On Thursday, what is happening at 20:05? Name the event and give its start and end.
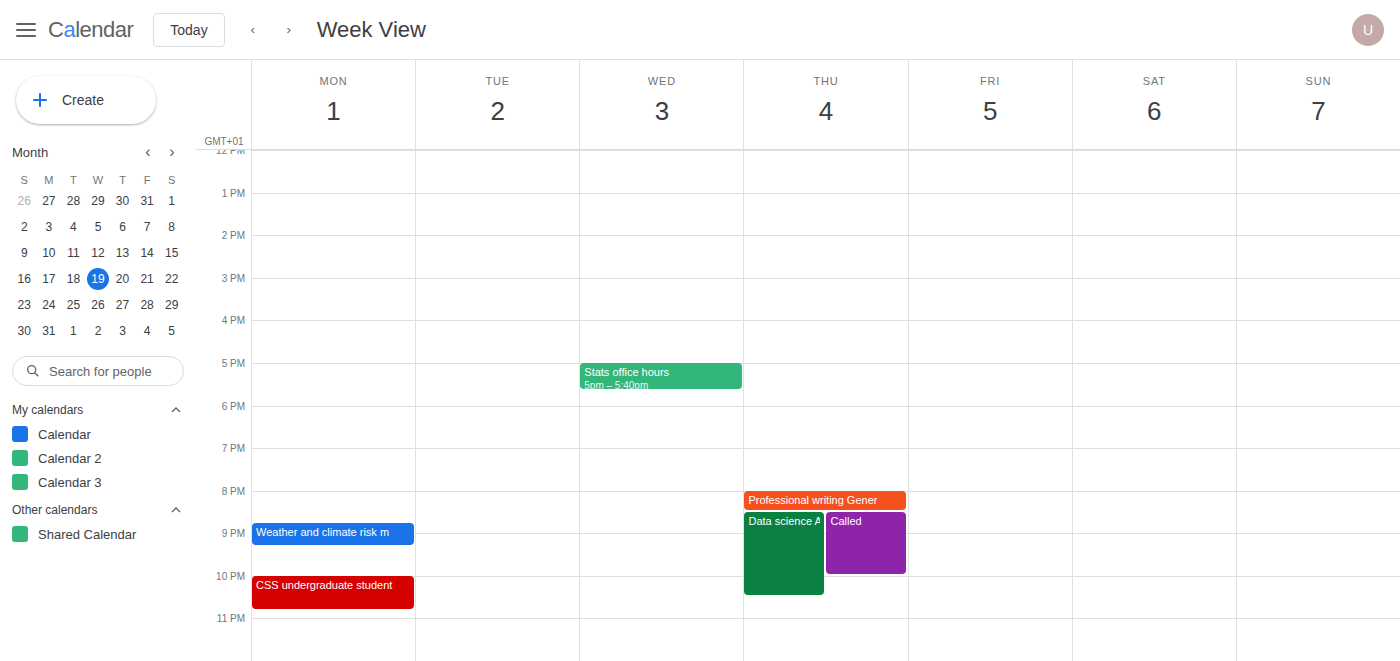
"Professional writing Gener", 20:00 to 20:30